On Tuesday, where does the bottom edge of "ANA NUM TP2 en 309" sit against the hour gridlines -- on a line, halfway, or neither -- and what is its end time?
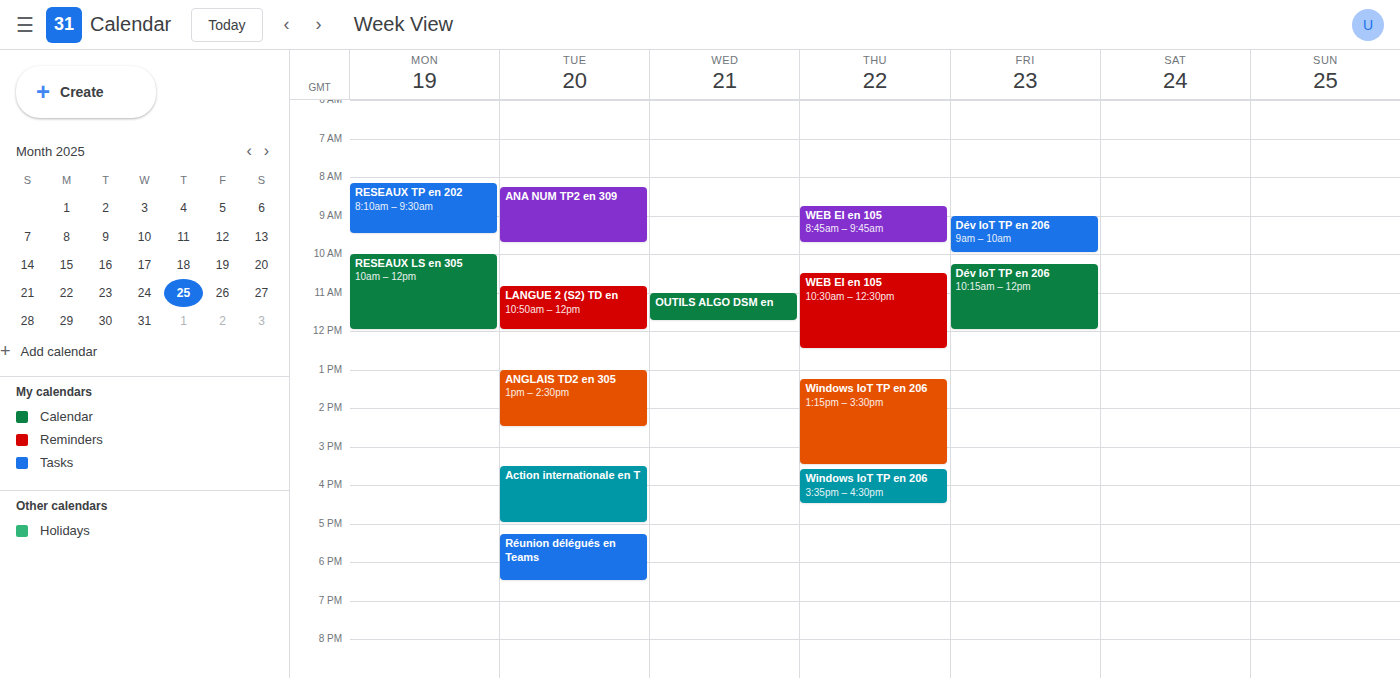
9:45 AM -- neither: three quarters of the way from the 9 AM line to the 10 AM line.